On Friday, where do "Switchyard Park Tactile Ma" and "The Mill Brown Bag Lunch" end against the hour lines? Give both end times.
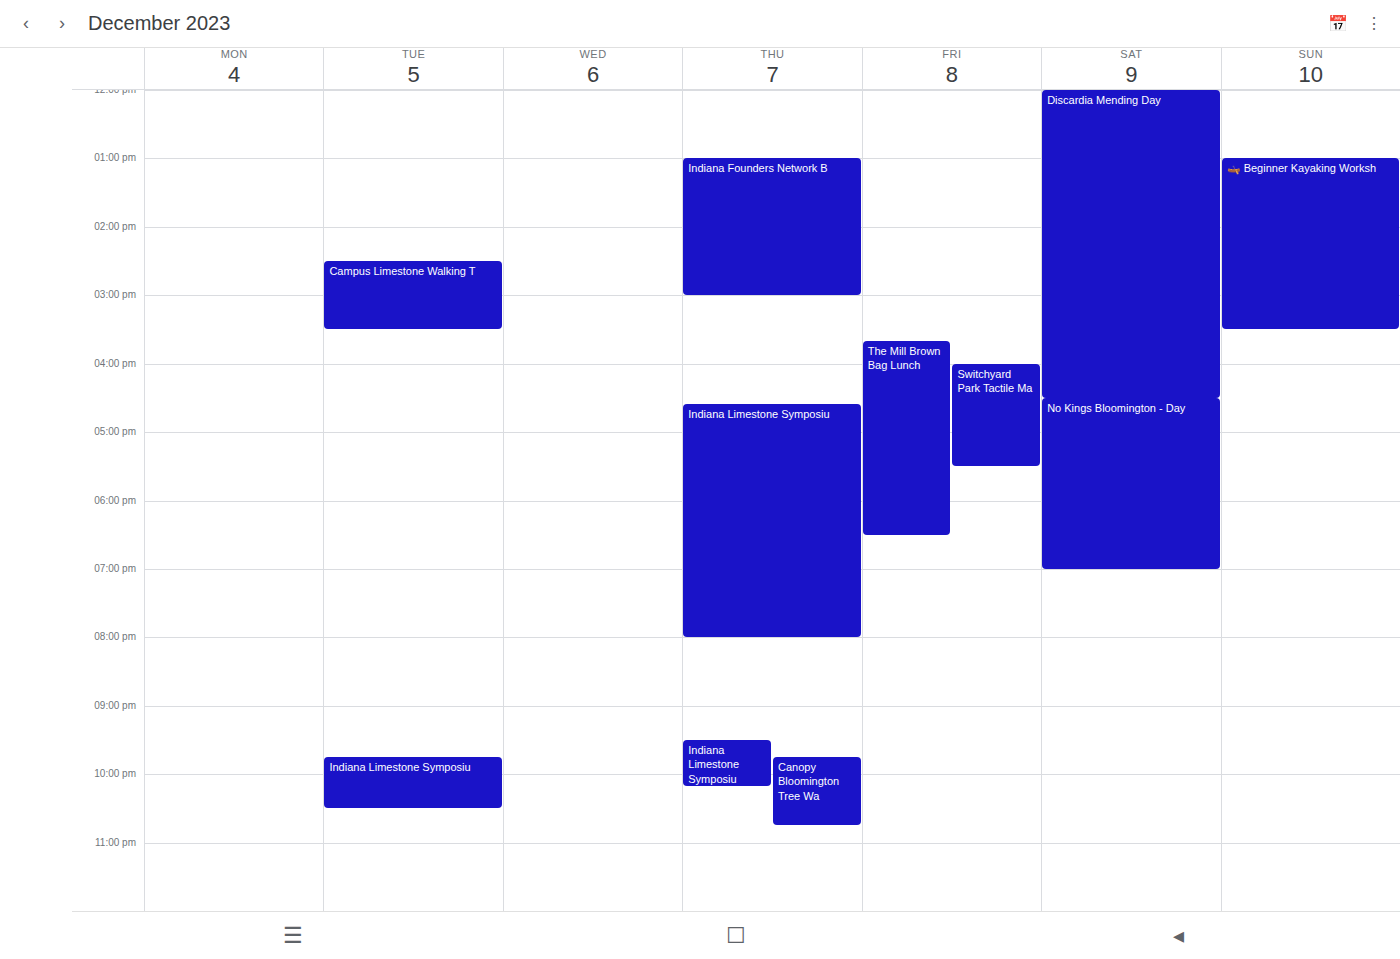
"Switchyard Park Tactile Ma": 17:30, halfway between the 17:00 and 18:00 lines. "The Mill Brown Bag Lunch": 18:30, halfway between the 18:00 and 19:00 lines.